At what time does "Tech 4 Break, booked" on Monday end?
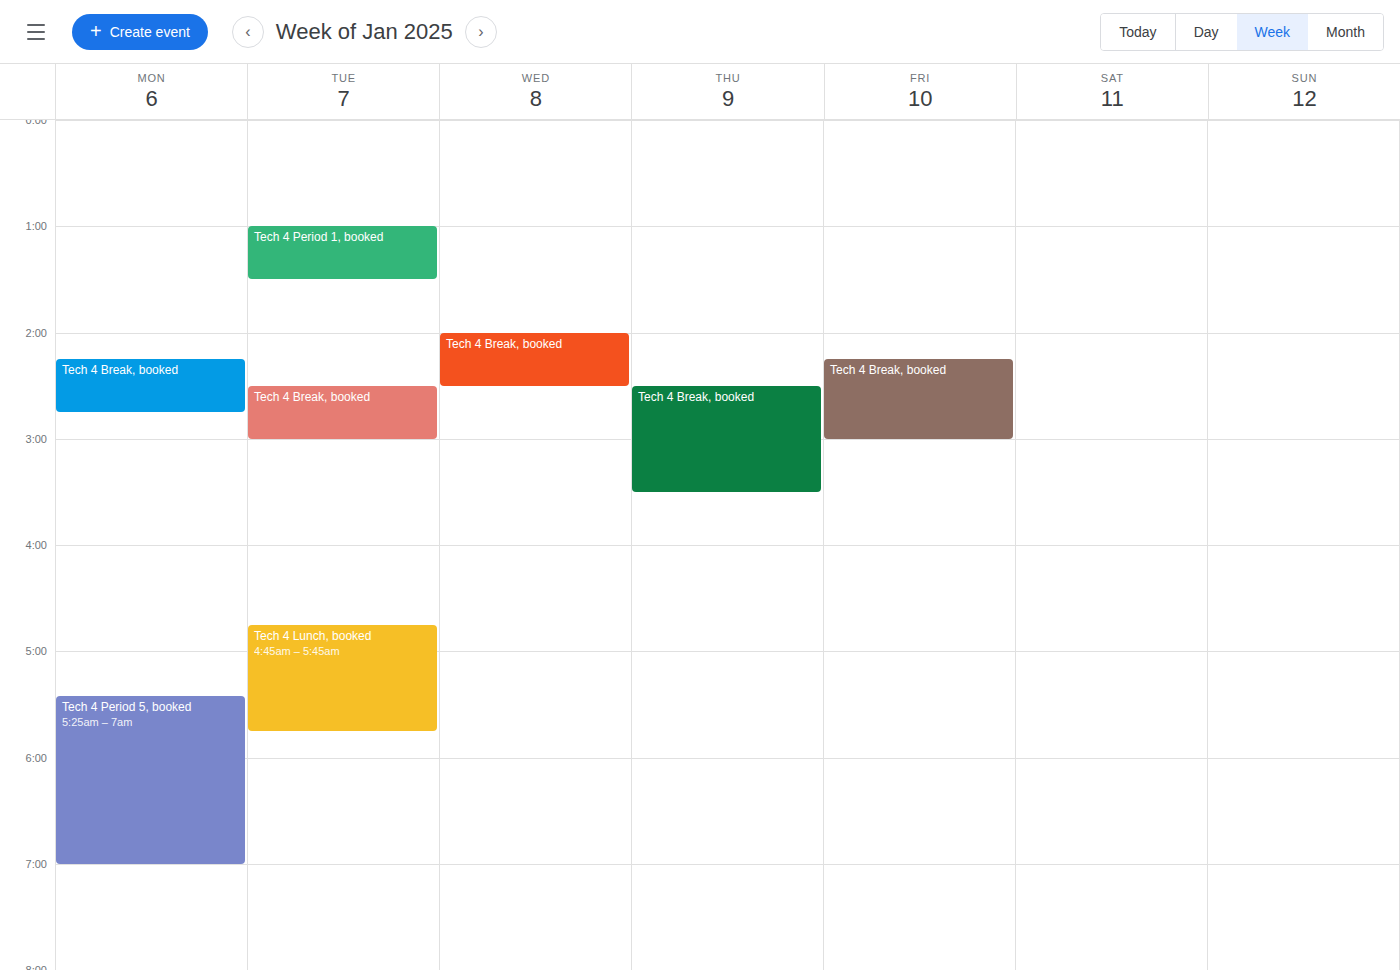
2:45 AM